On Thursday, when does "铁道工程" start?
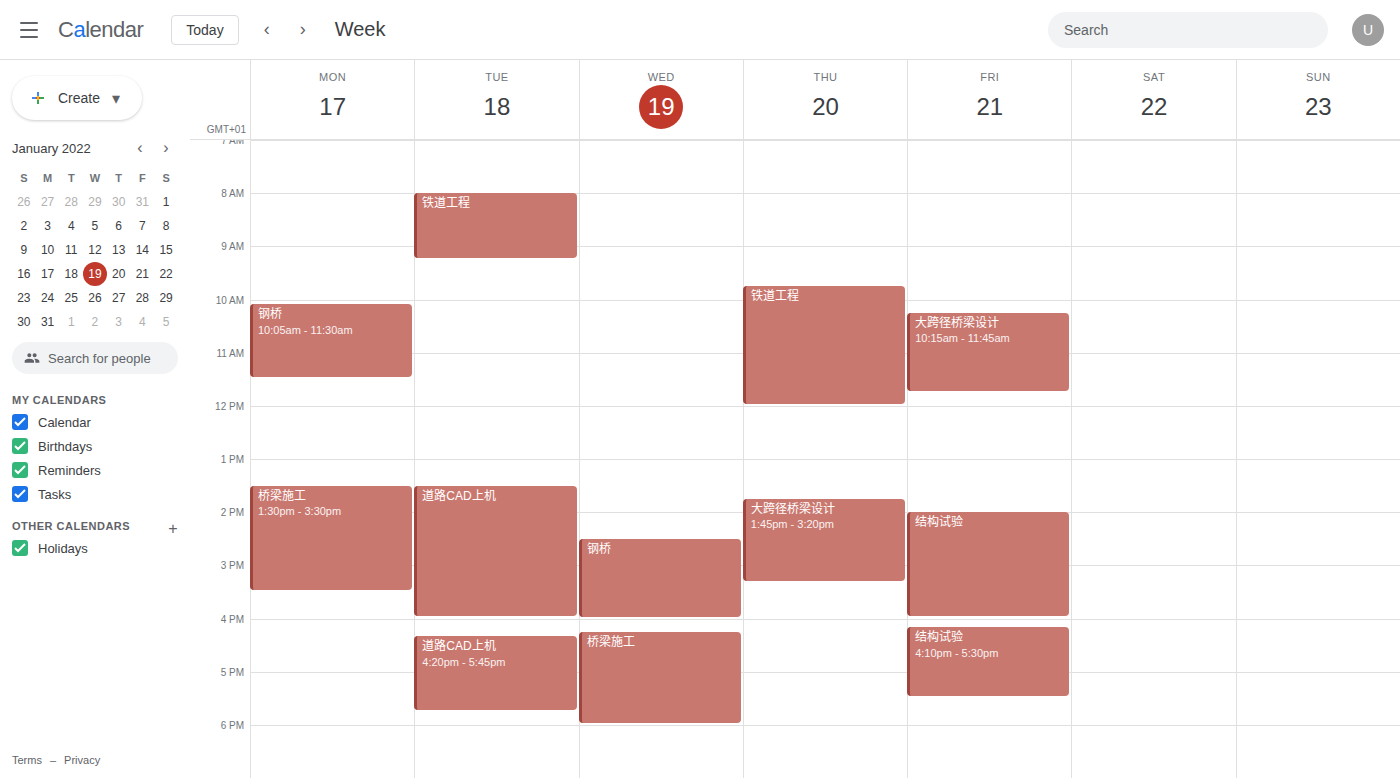
09:45